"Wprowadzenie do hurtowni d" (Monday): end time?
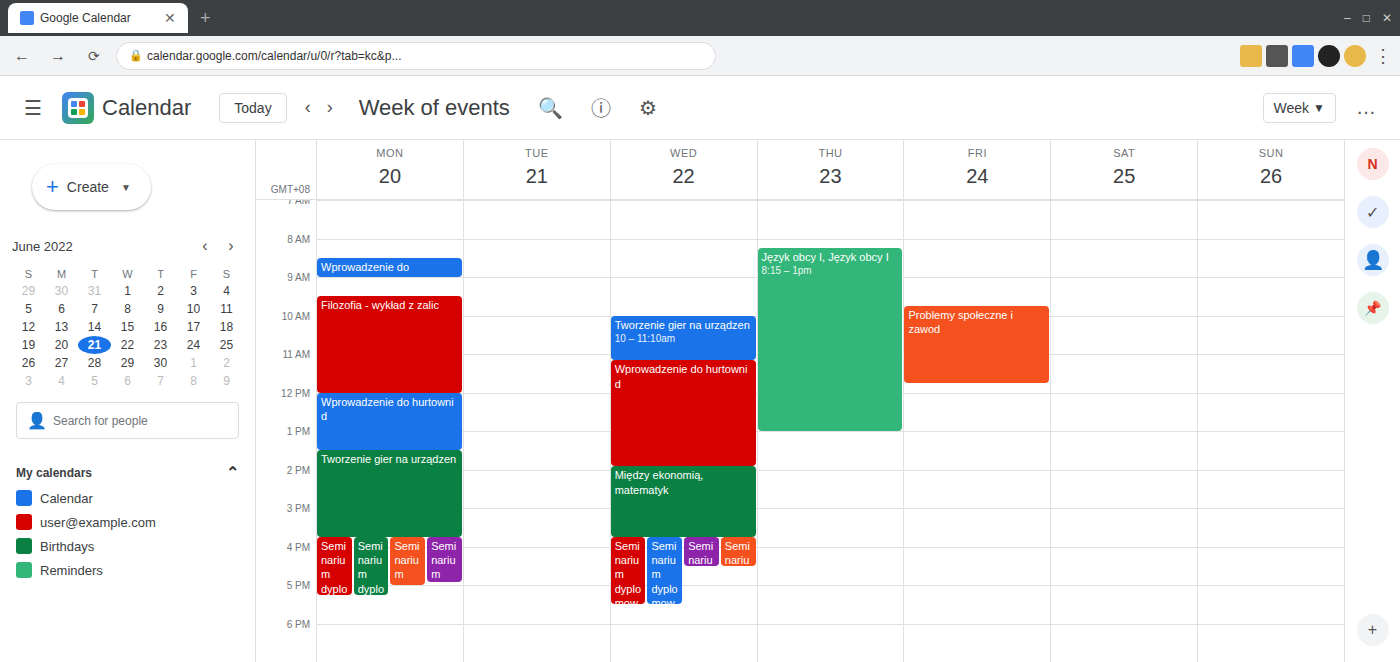
1:30 PM